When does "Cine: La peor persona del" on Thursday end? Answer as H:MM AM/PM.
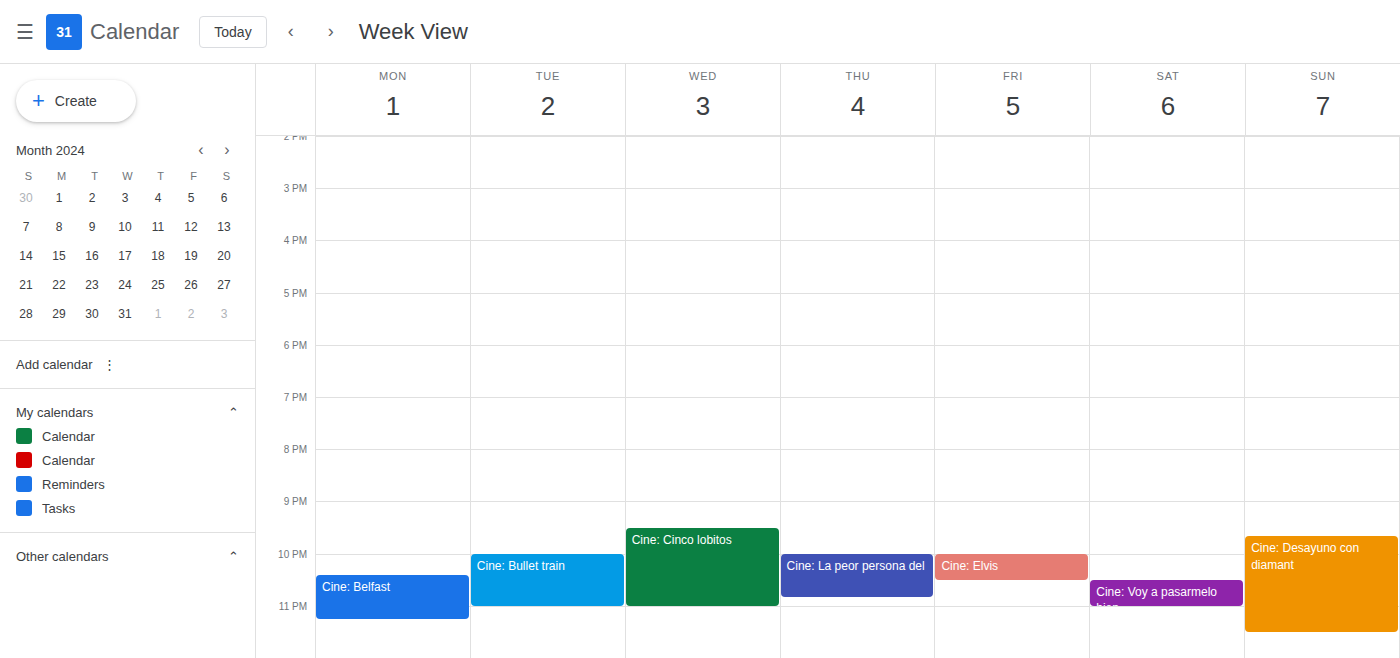
10:50 PM